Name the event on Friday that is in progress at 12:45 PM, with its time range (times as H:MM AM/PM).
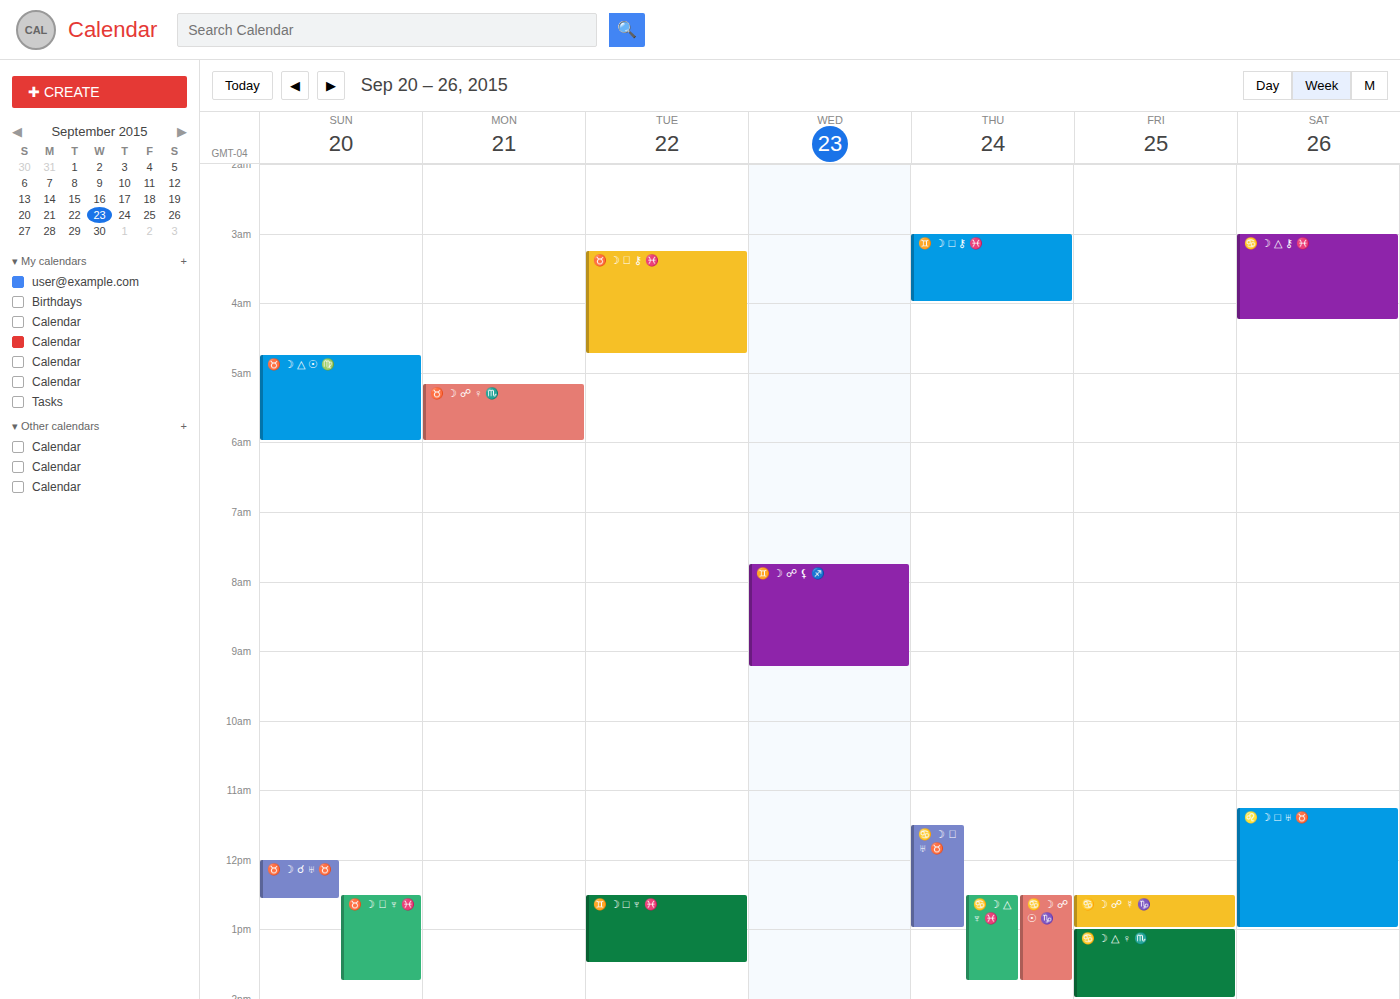
"♋️ ☽ ☍ ☿ ♑️", 12:30 PM to 1:00 PM